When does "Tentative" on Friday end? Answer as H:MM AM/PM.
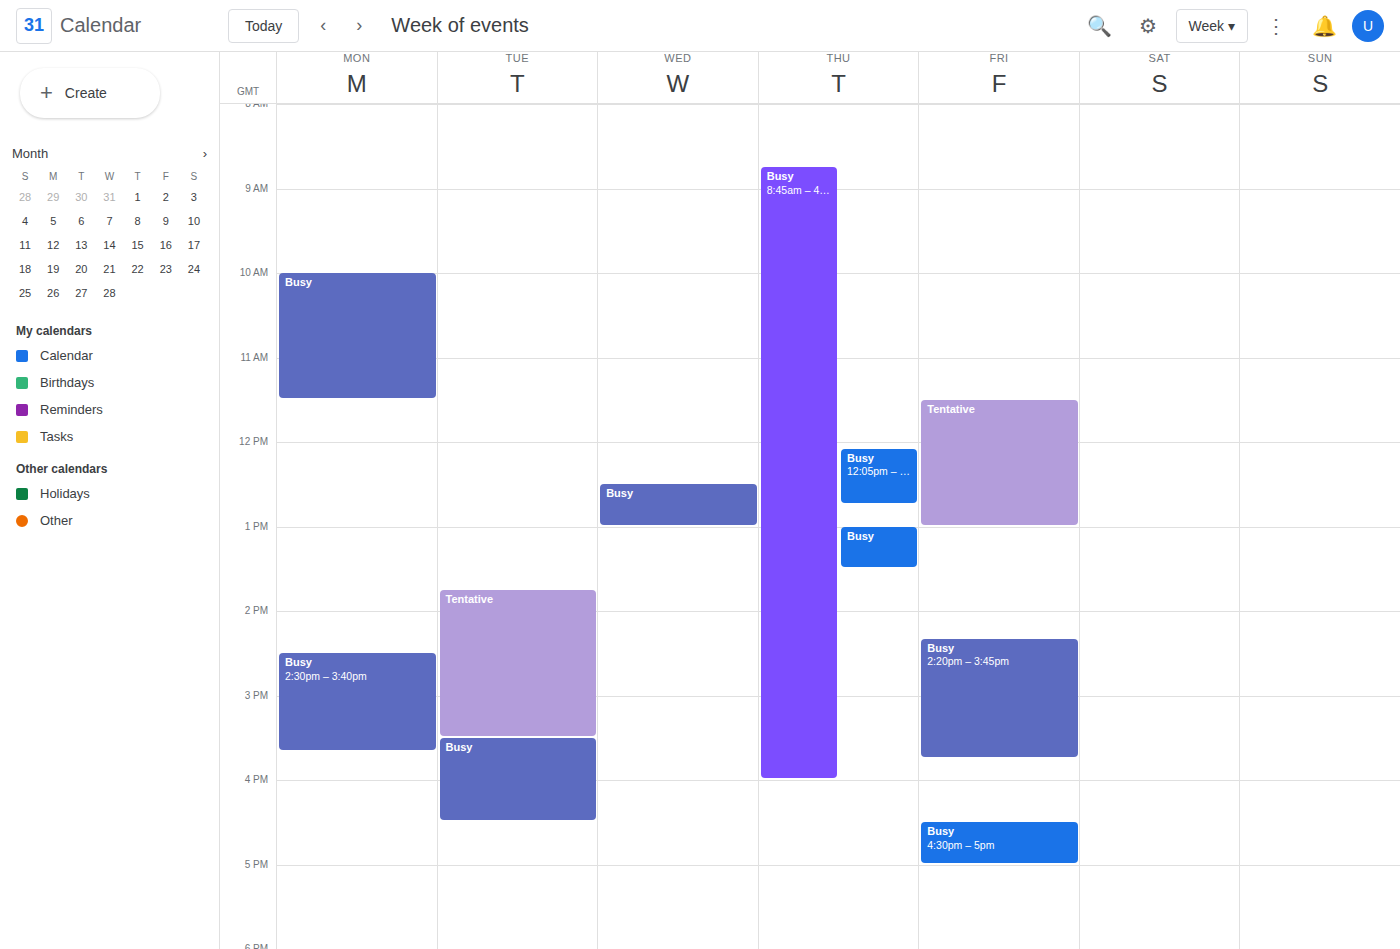
1:00 PM